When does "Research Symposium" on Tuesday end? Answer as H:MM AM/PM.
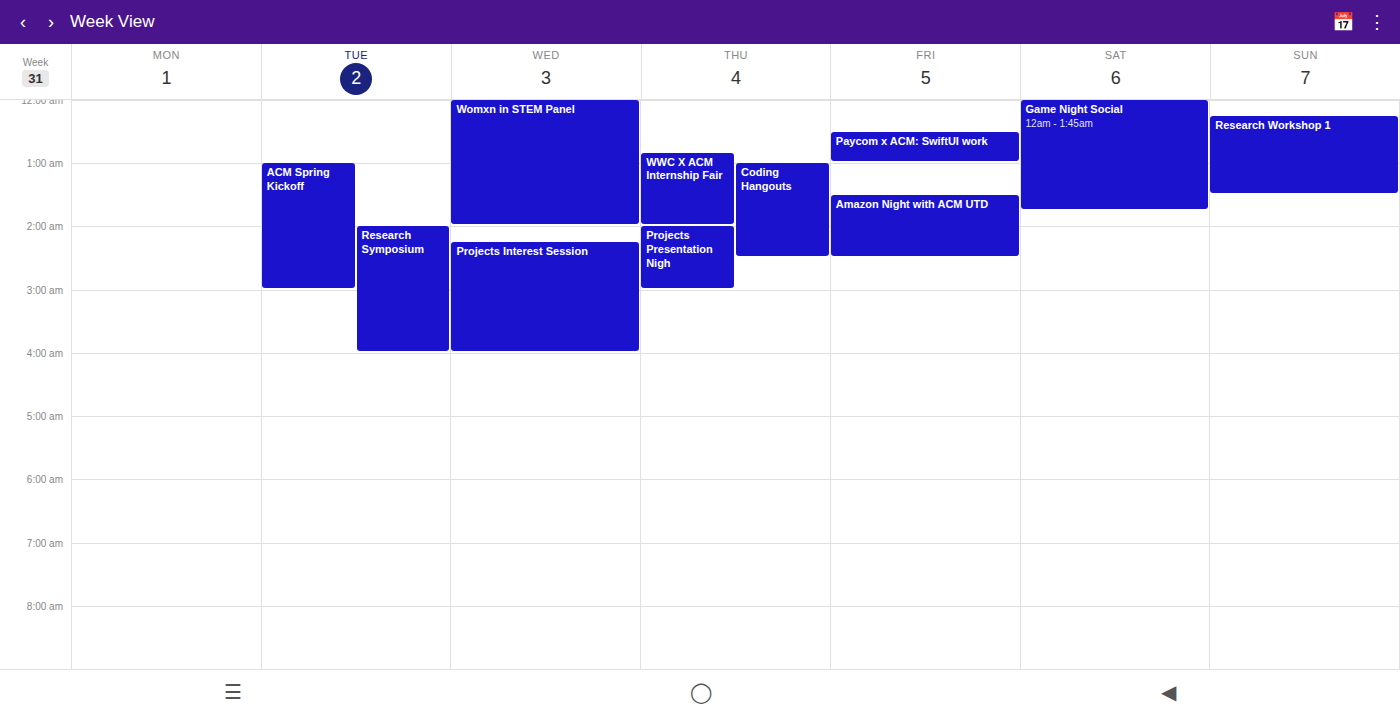
4:00 AM